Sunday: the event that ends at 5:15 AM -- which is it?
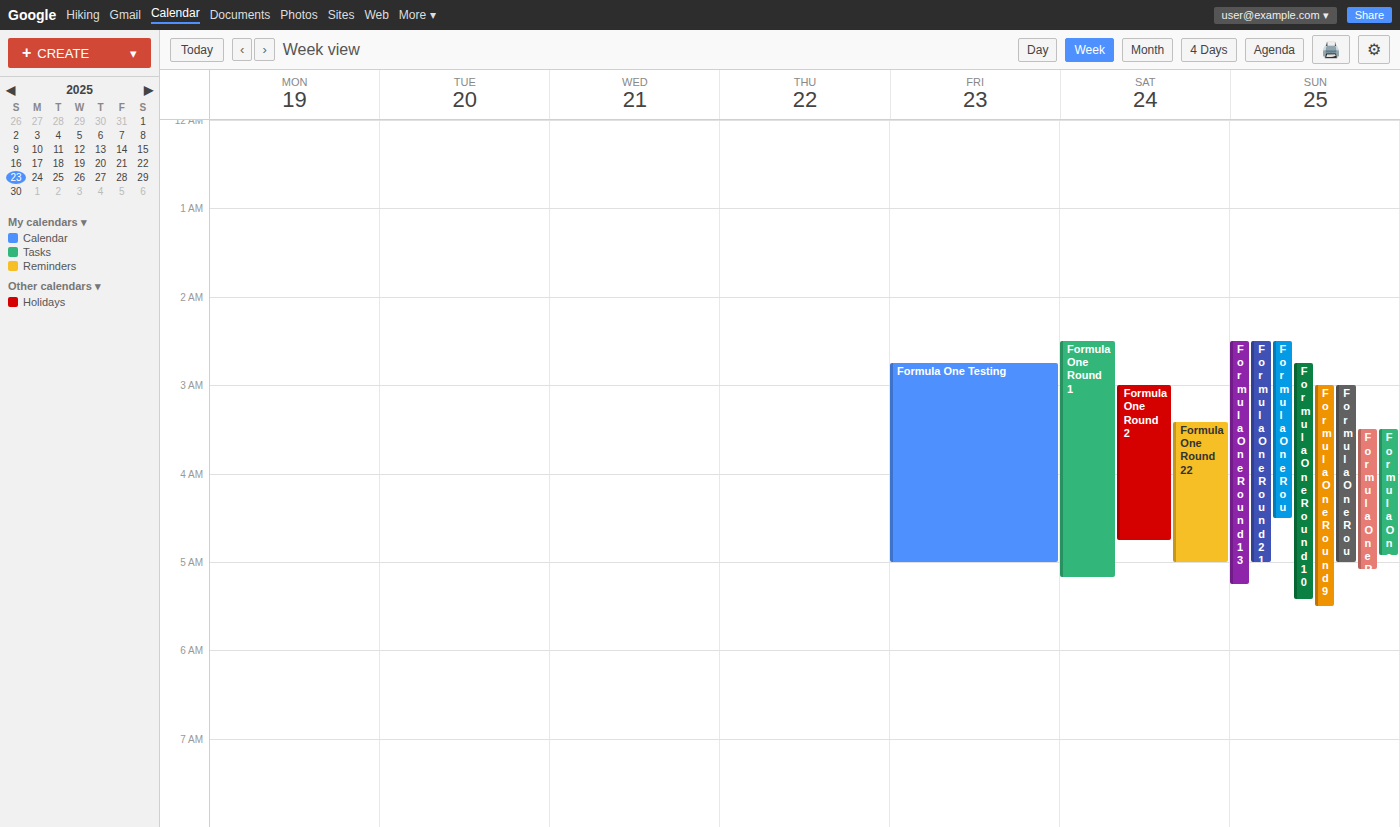
"Formula One Round 13"